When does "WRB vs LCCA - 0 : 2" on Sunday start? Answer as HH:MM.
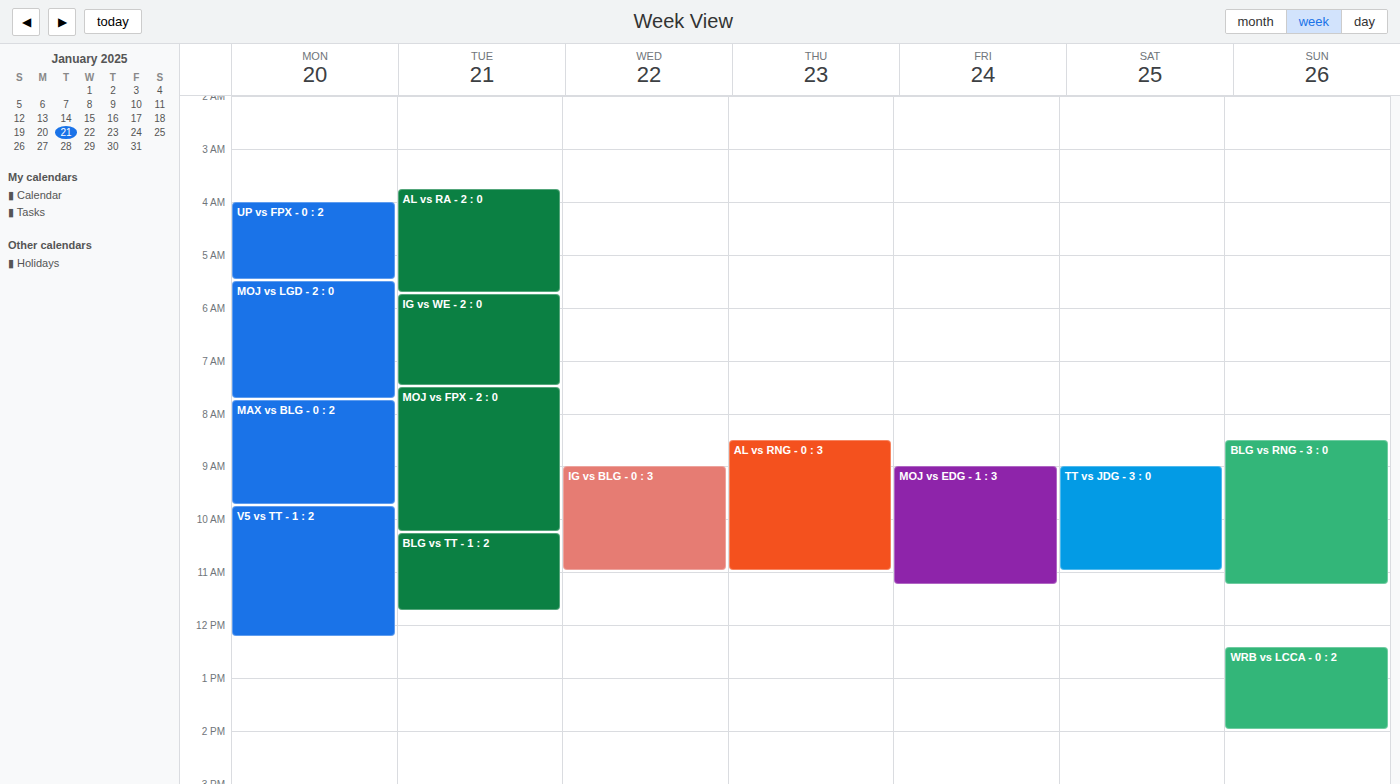
12:25